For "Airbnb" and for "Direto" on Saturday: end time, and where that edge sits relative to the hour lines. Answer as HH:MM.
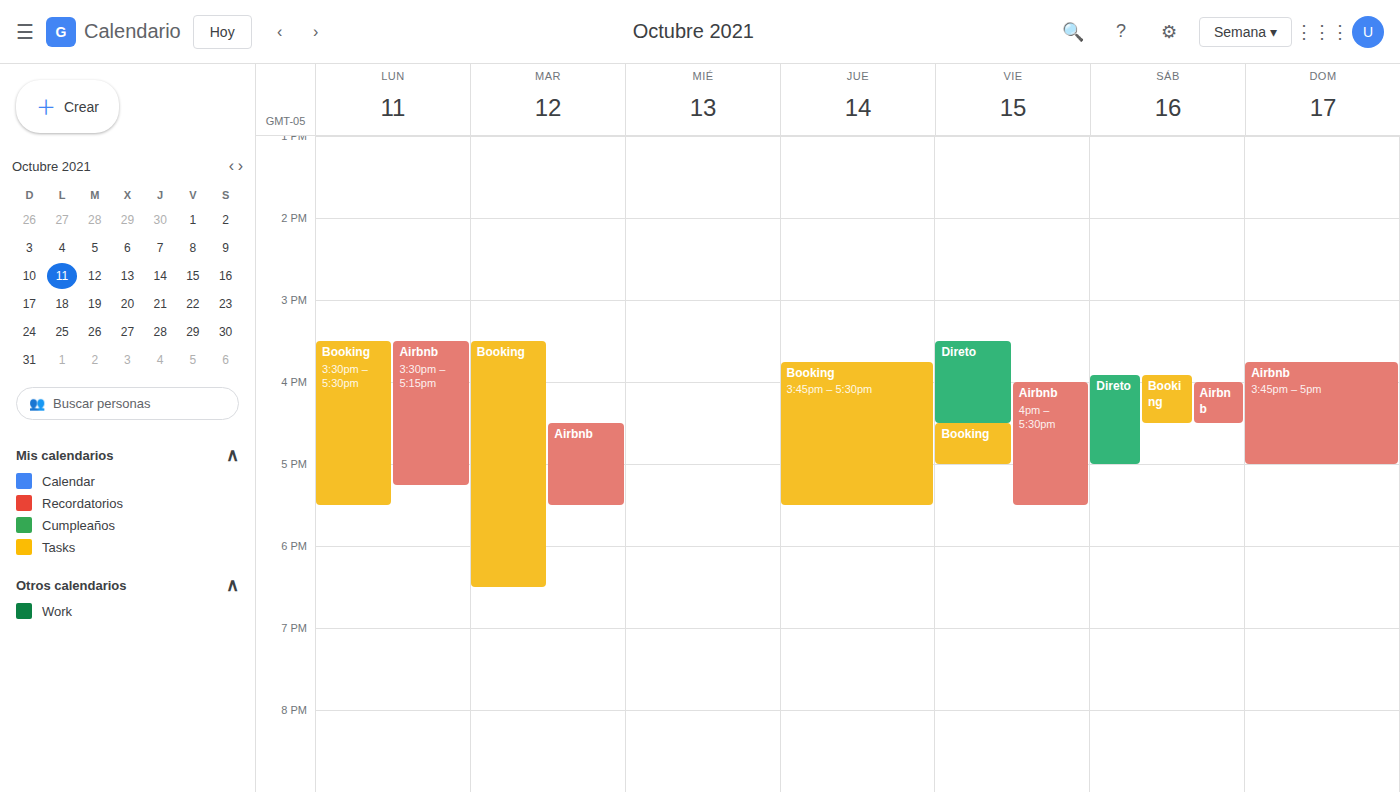
"Airbnb": 16:30, halfway between the 16:00 and 17:00 lines. "Direto": 17:00, exactly on the 17:00 line.